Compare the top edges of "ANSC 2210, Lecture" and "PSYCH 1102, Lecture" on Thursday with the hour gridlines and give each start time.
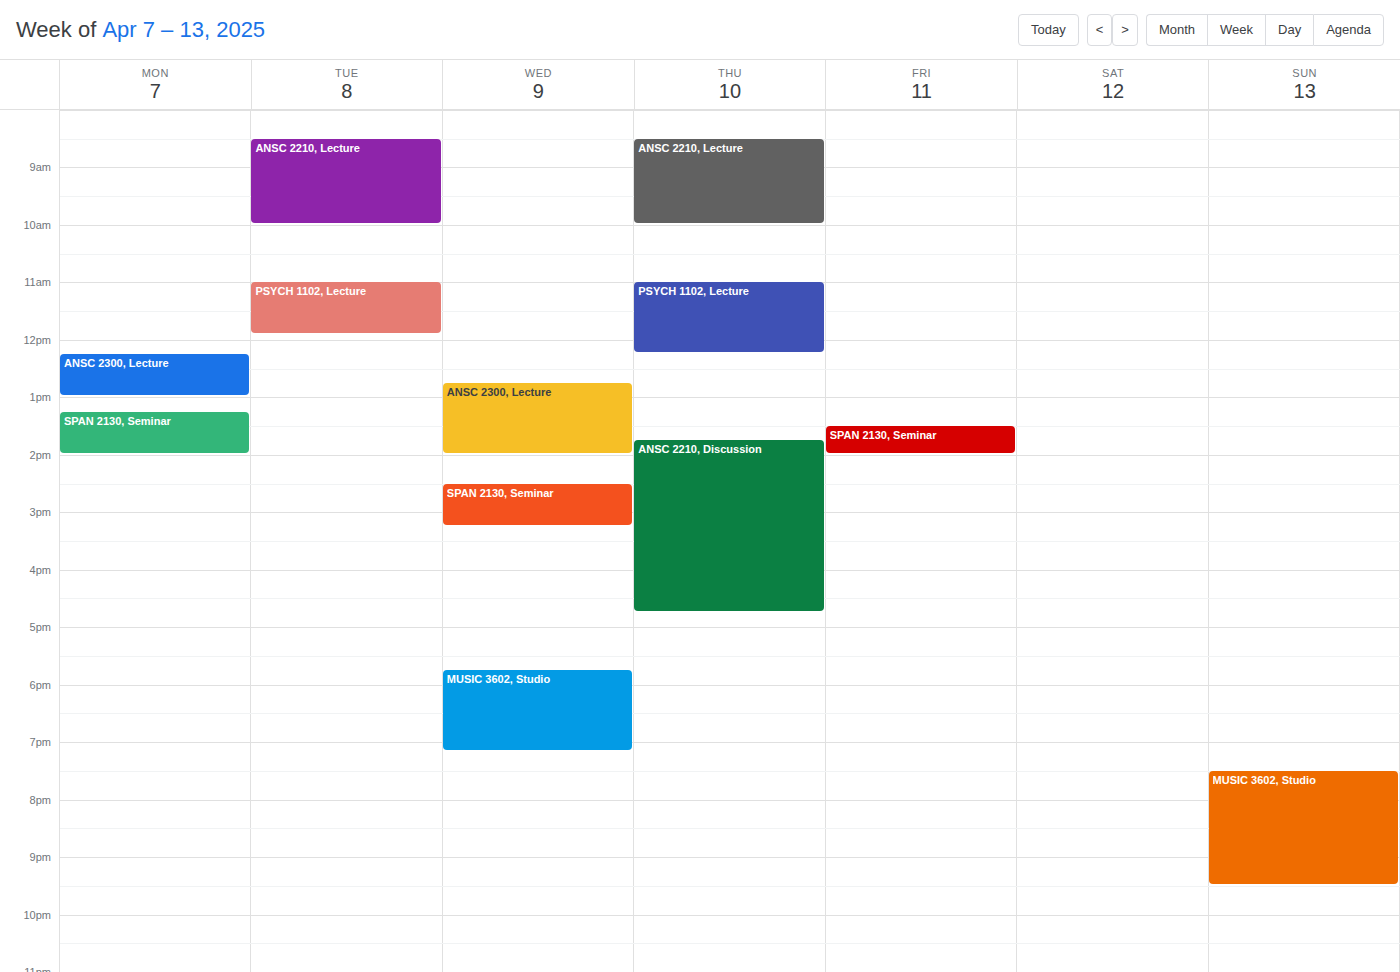
"ANSC 2210, Lecture": 8:30 AM, halfway between the 8 AM and 9 AM lines. "PSYCH 1102, Lecture": 11:00 AM, exactly on the 11 AM line.